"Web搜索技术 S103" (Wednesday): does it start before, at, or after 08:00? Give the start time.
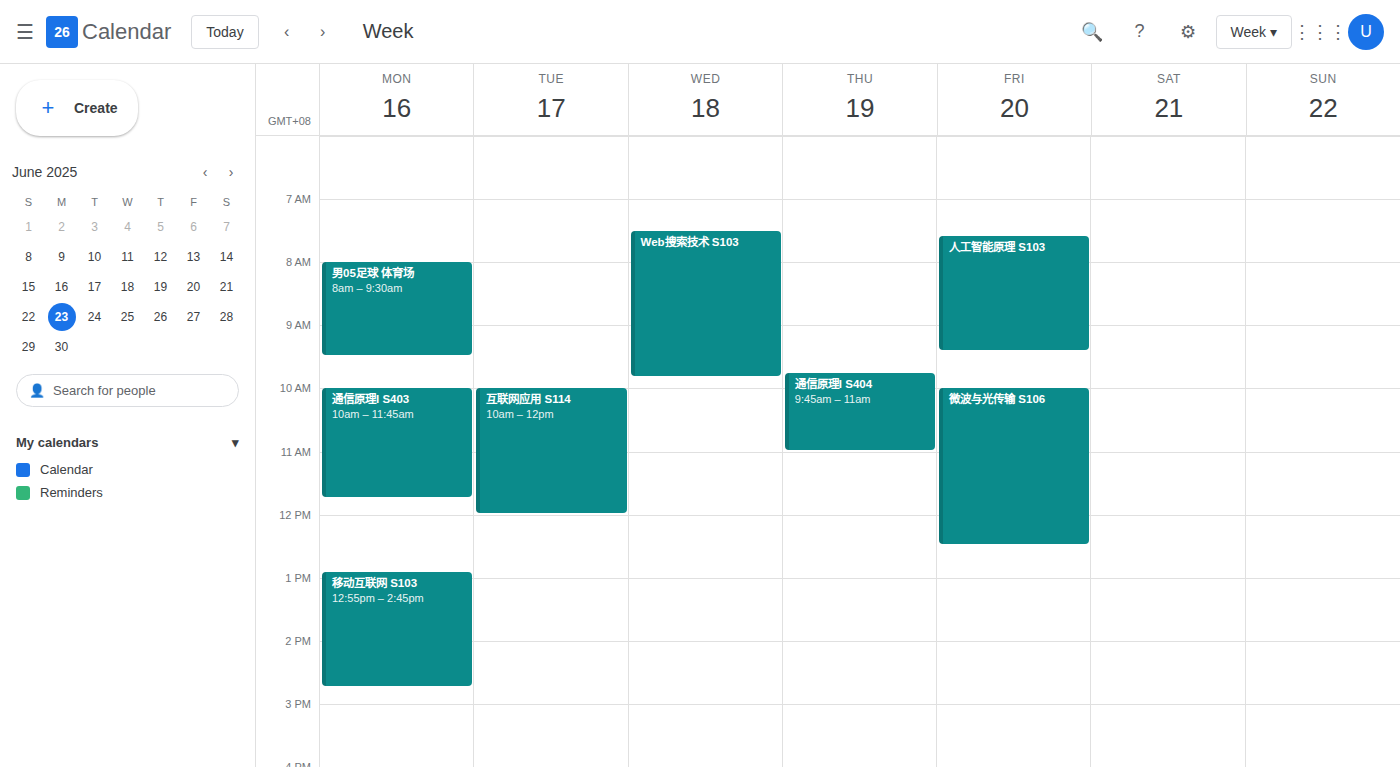
07:30 -- before 08:00, 30 minutes above the 08:00 line.